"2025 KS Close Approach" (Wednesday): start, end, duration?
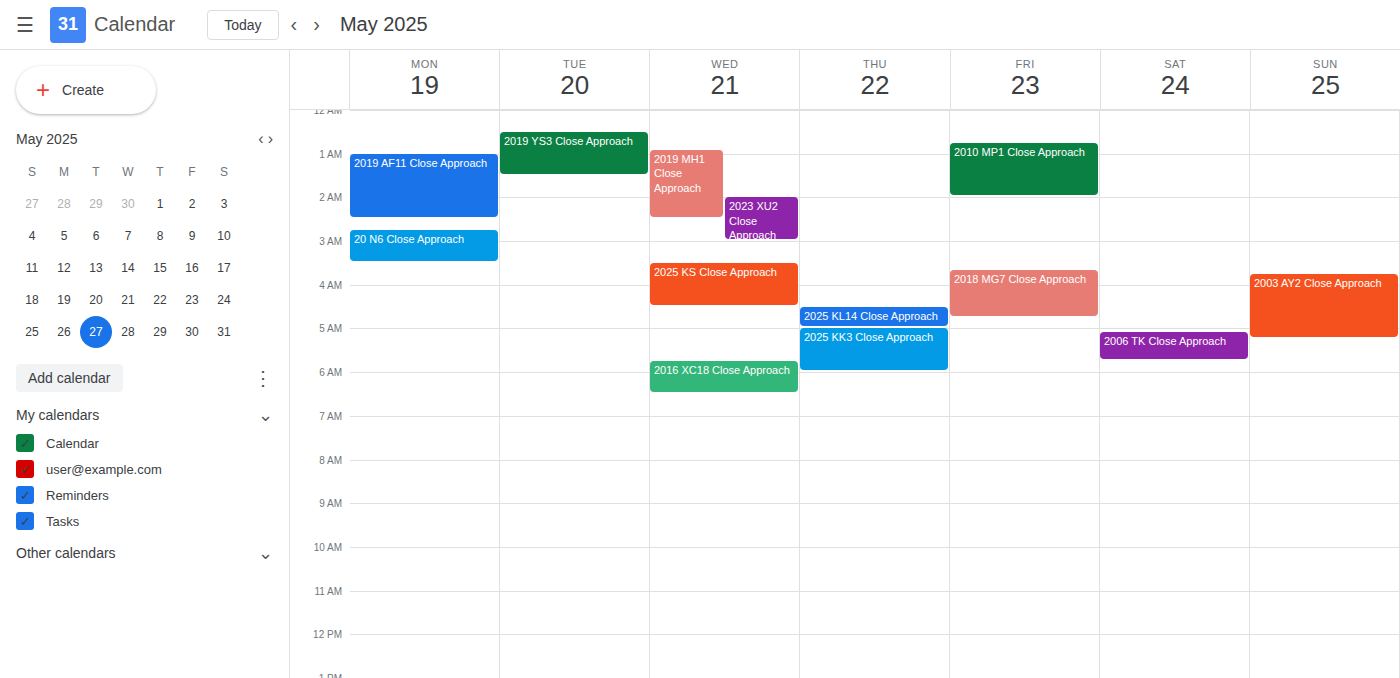
3:30 AM to 4:30 AM, 1 hour